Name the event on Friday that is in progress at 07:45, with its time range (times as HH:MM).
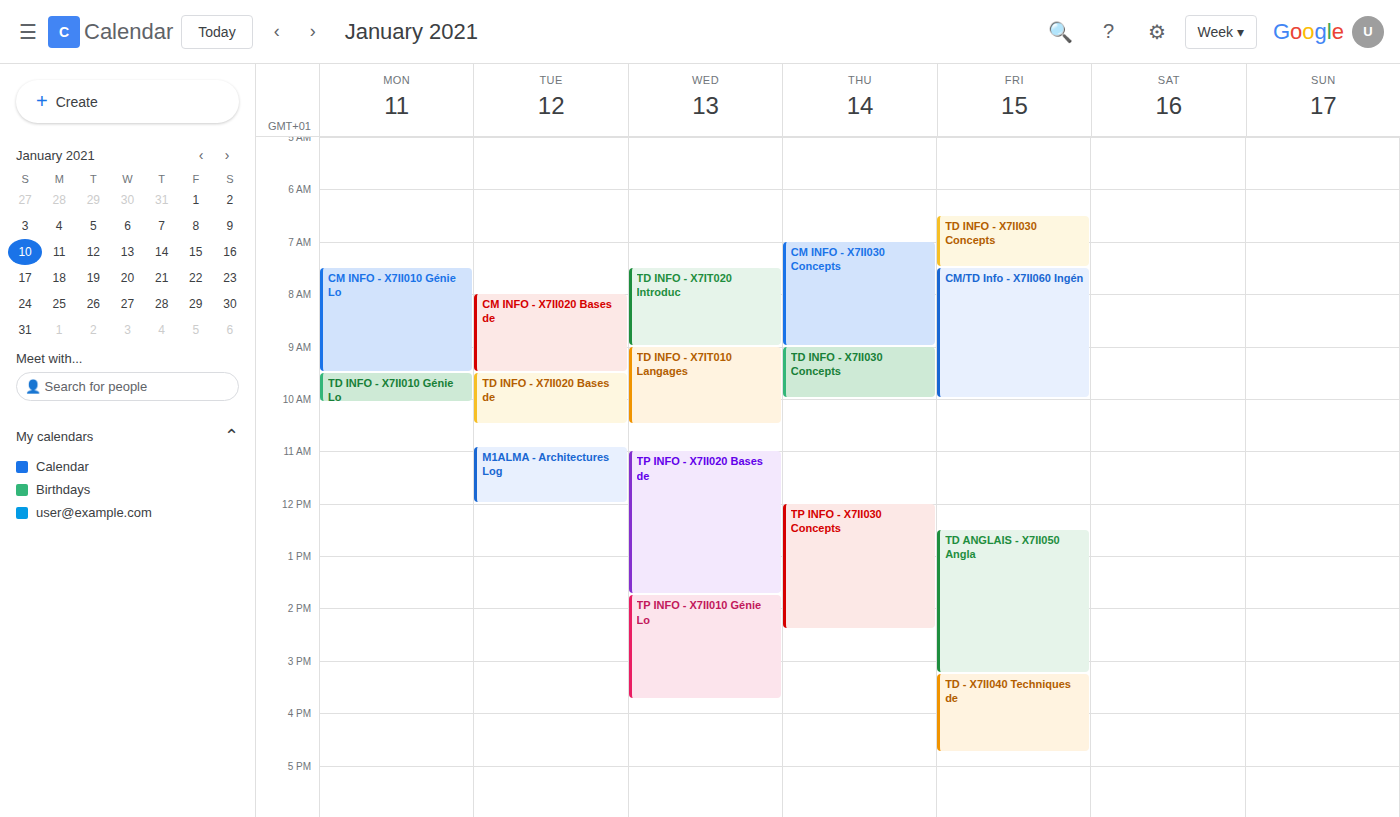
"CM/TD Info - X7II060 Ingén", 07:30 to 10:00